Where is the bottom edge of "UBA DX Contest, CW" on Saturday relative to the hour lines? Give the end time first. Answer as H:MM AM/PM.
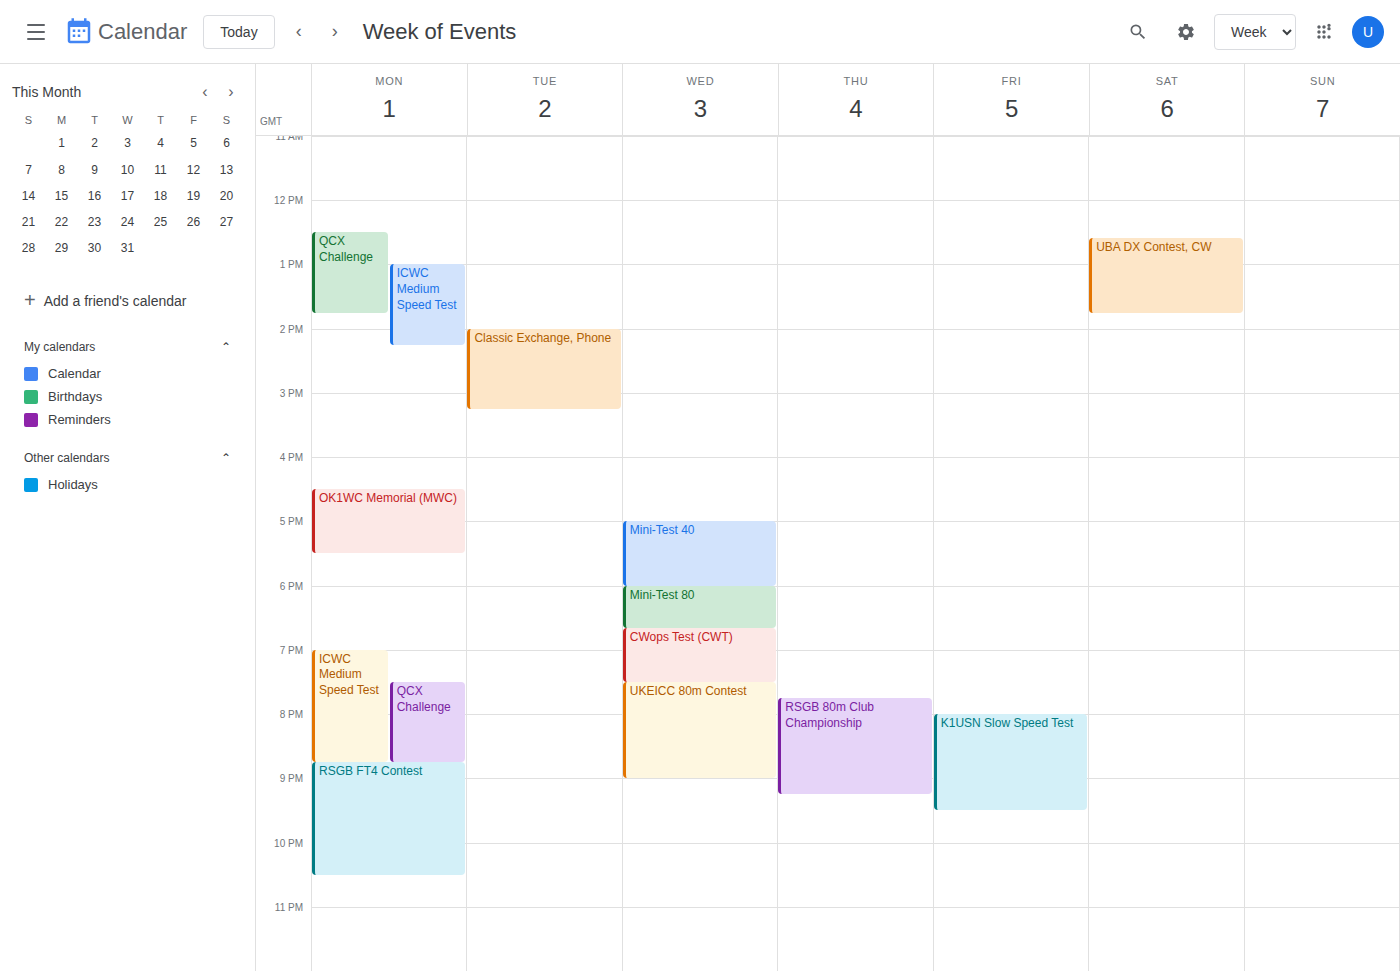
1:45 PM -- neither: three quarters of the way from the 1 PM line to the 2 PM line.